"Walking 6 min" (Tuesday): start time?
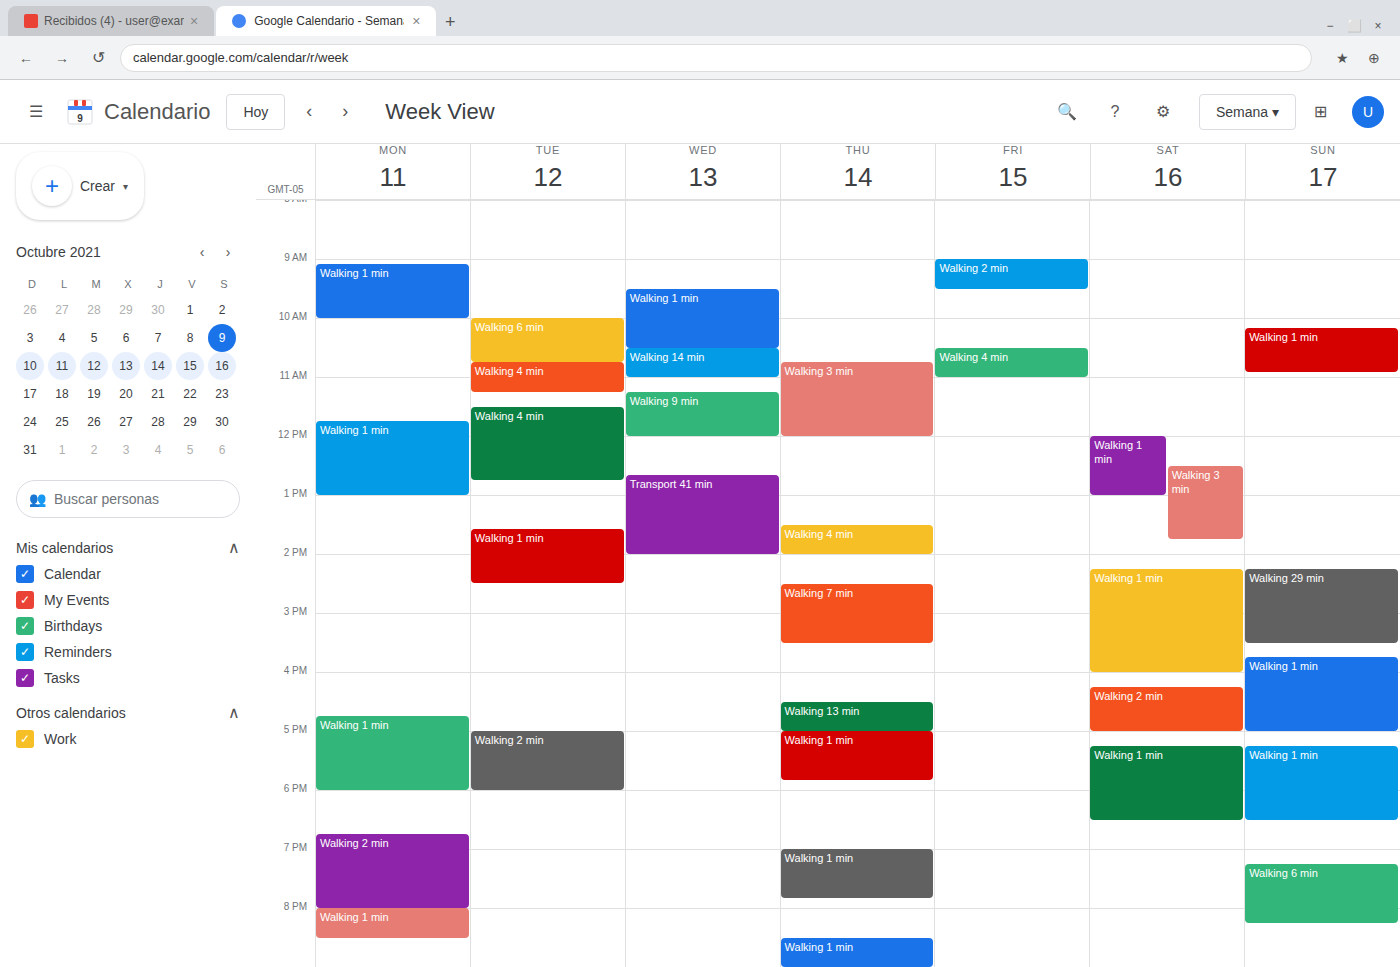
10:00 AM